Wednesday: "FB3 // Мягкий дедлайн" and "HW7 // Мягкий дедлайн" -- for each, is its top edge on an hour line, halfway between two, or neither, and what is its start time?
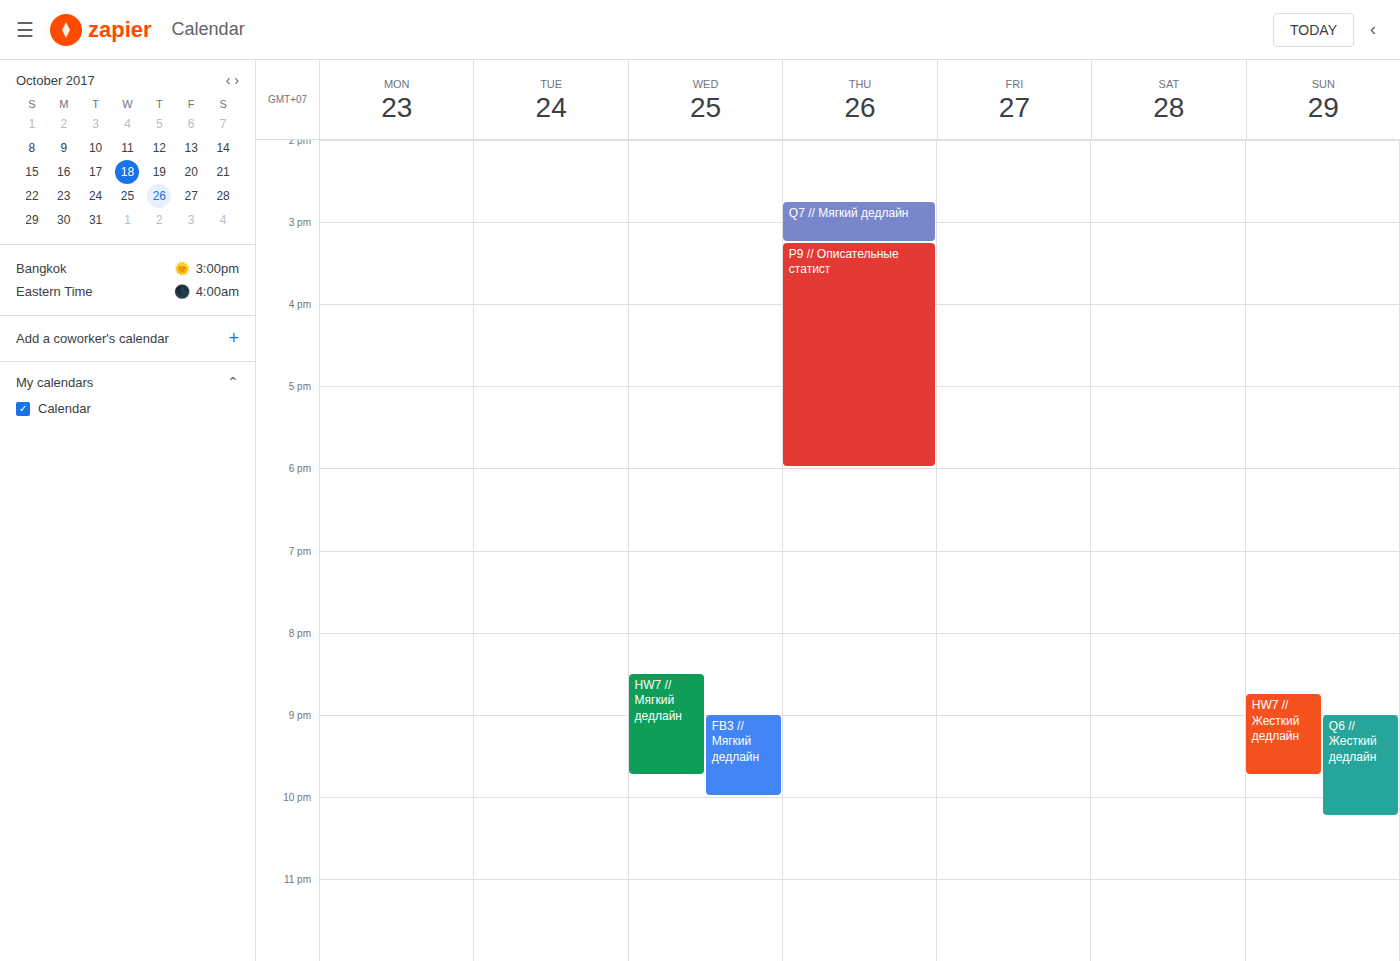
"FB3 // Мягкий дедлайн": 9:00 PM, exactly on the 9 PM line. "HW7 // Мягкий дедлайн": 8:30 PM, halfway between the 8 PM and 9 PM lines.